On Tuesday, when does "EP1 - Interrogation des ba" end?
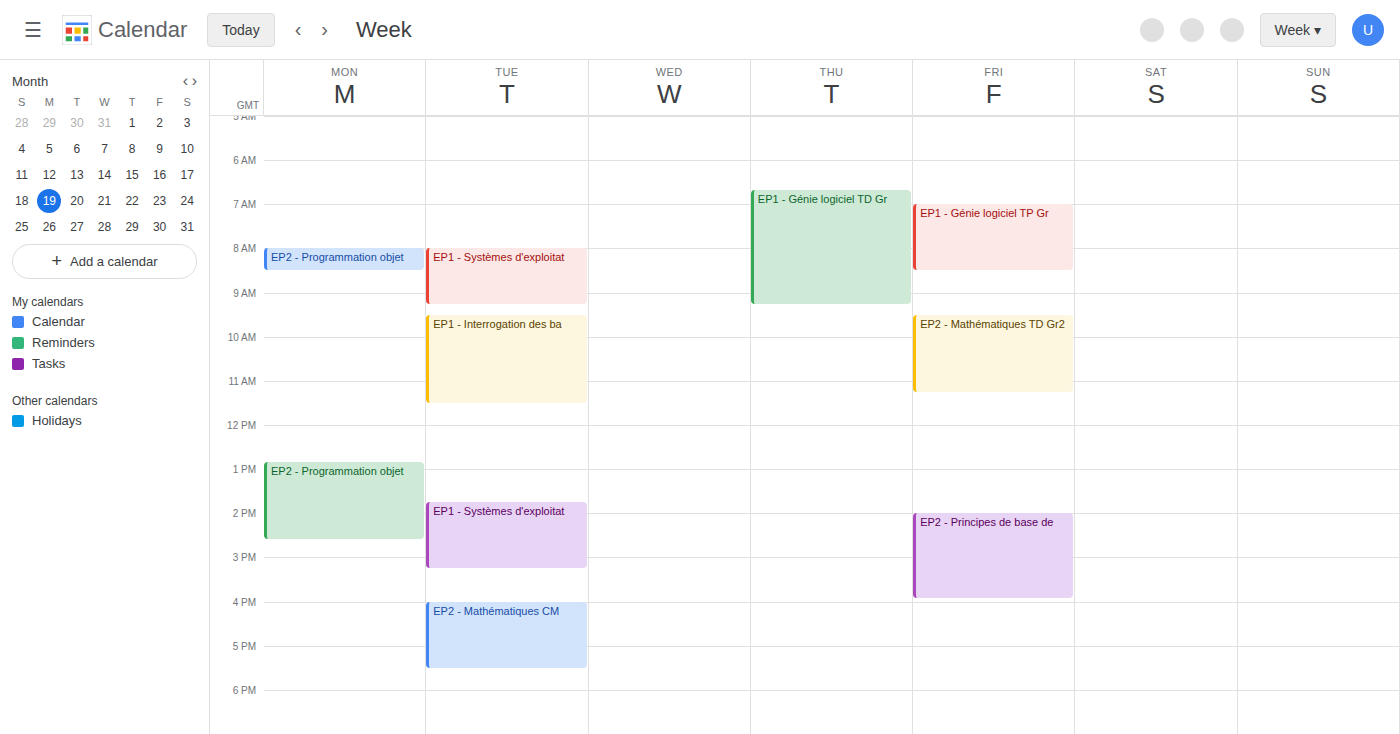
11:30 AM